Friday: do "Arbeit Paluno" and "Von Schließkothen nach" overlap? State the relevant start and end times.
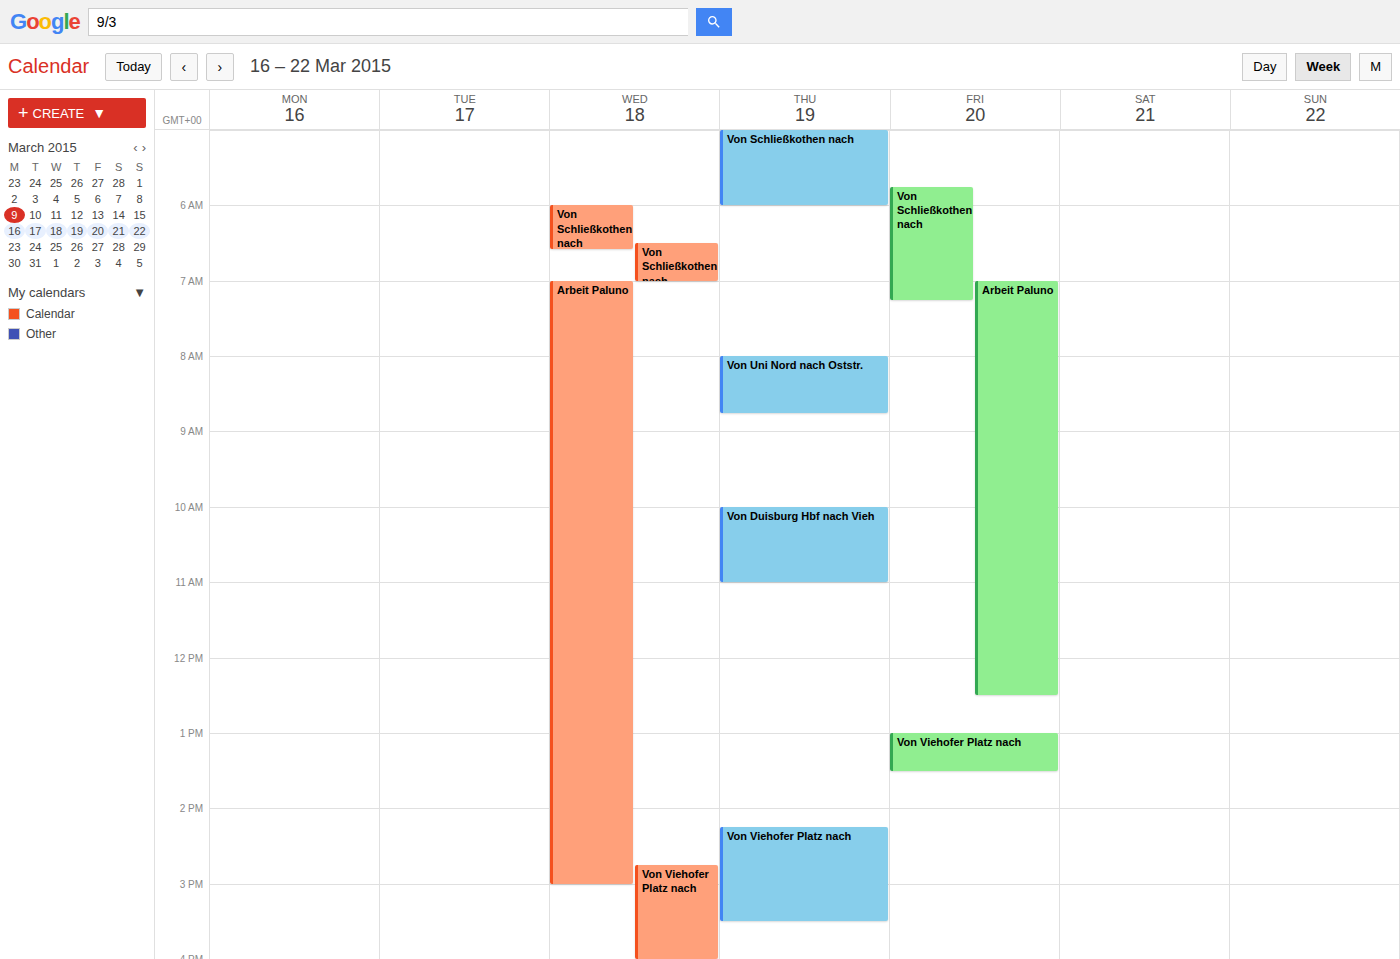
"Arbeit Paluno" starts at 7:00 AM, before "Von Schließkothen nach" ends at 7:15 AM -- they overlap.